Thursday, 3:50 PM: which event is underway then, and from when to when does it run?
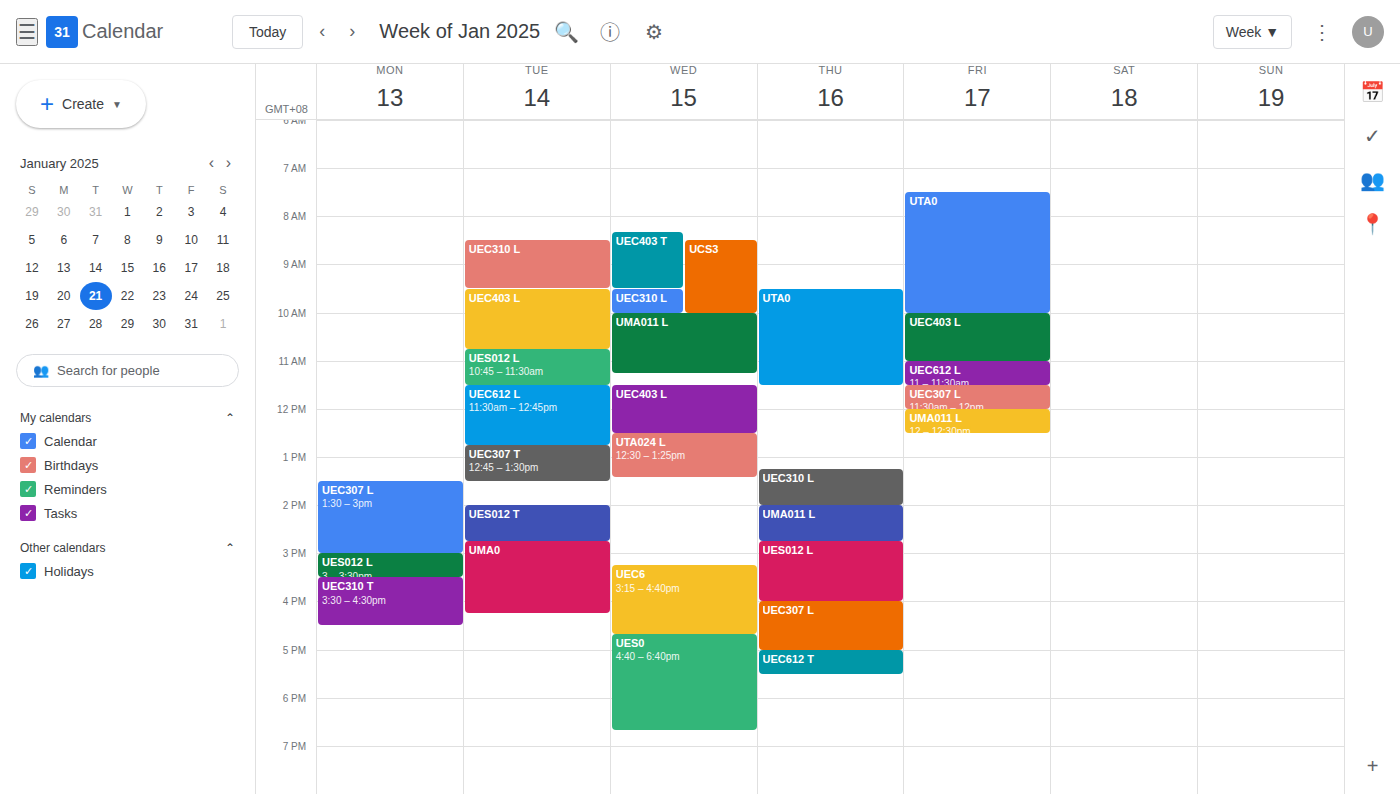
"UES012 L", 2:45 PM to 4:00 PM